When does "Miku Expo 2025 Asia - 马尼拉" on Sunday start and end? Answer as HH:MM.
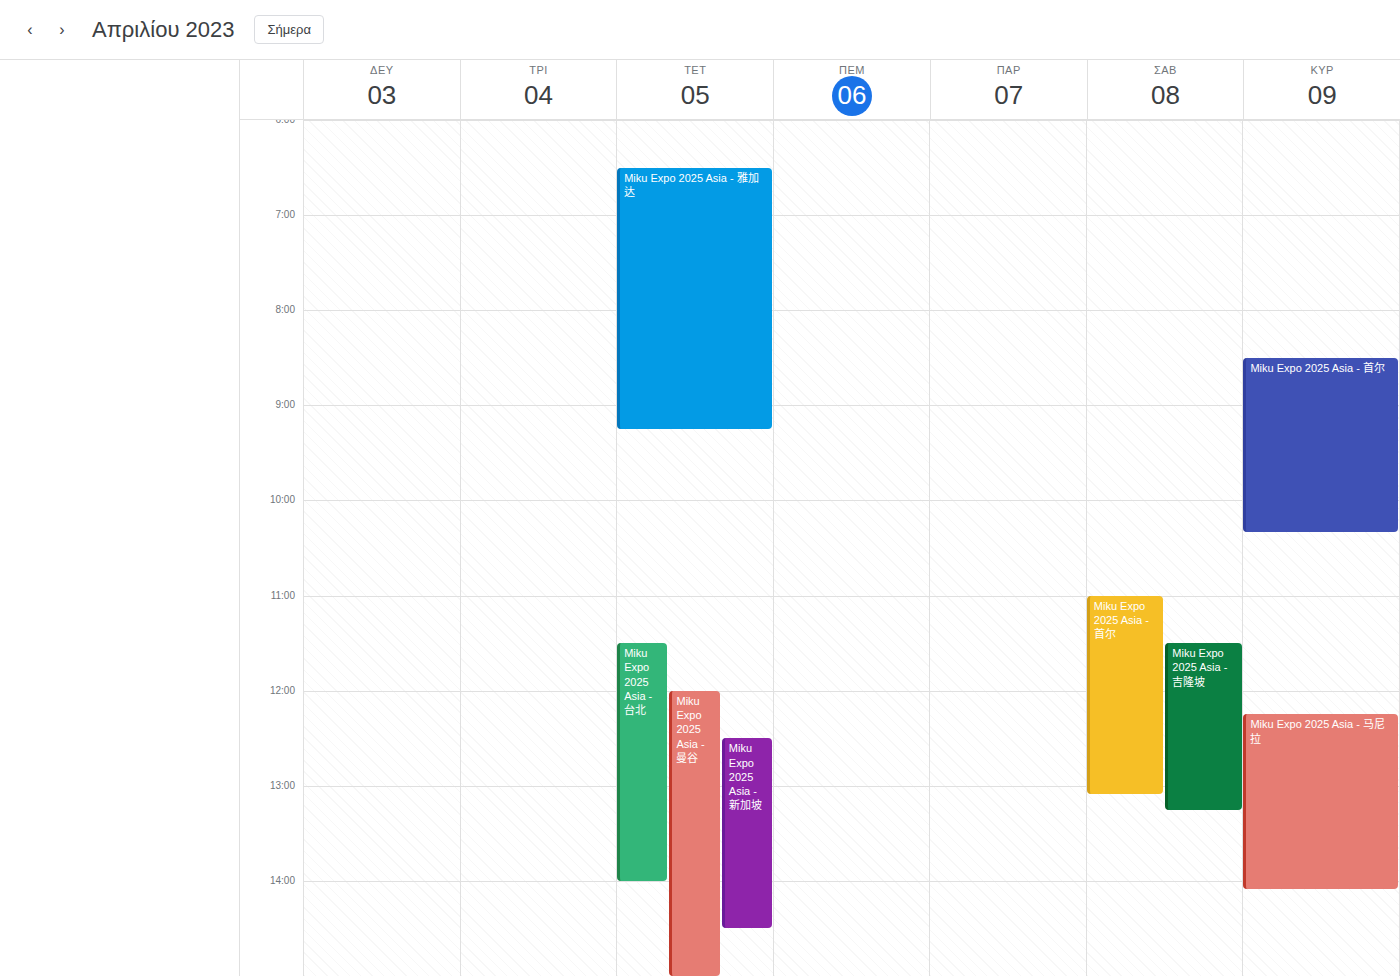
12:15 to 14:05